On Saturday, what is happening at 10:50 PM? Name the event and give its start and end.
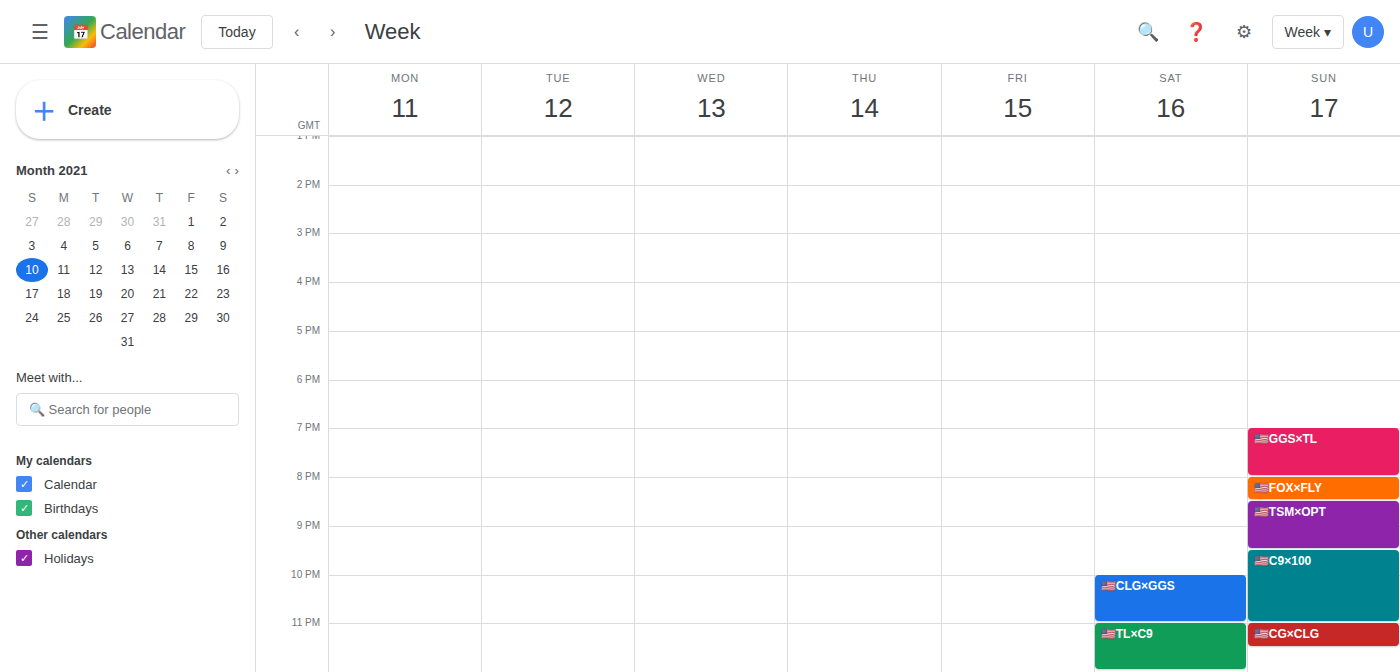
"🇺🇸CLG×GGS", 10:00 PM to 11:00 PM